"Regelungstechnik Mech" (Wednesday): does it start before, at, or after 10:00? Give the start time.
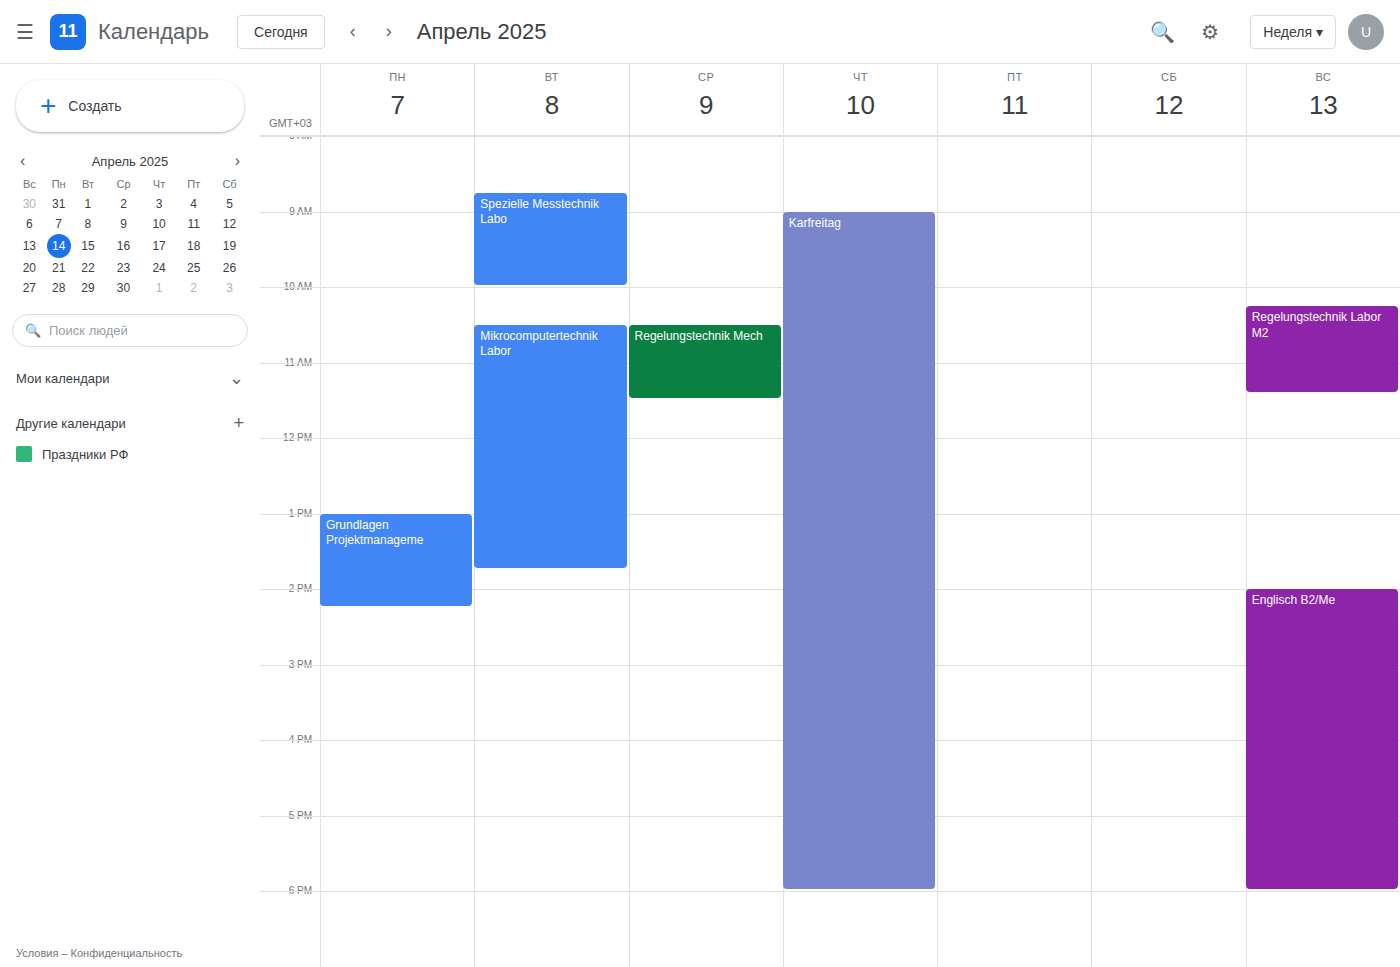
10:30 -- after 10:00, 30 minutes below the 10:00 line.